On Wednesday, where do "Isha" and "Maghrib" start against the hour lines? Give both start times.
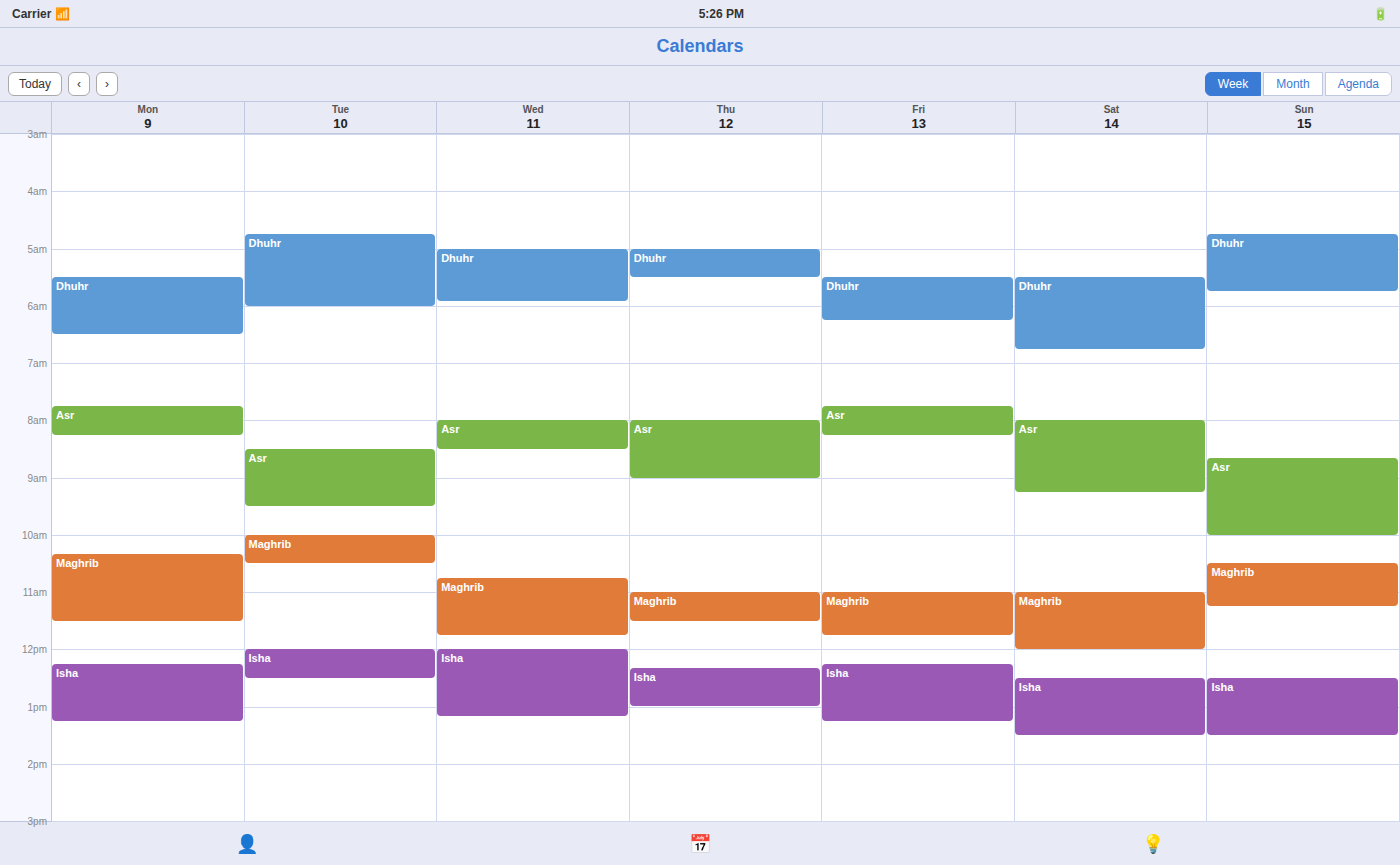
"Isha": 12:00 PM, exactly on the 12 PM line. "Maghrib": 10:45 AM, neither: three quarters of the way from the 10 AM line to the 11 AM line.